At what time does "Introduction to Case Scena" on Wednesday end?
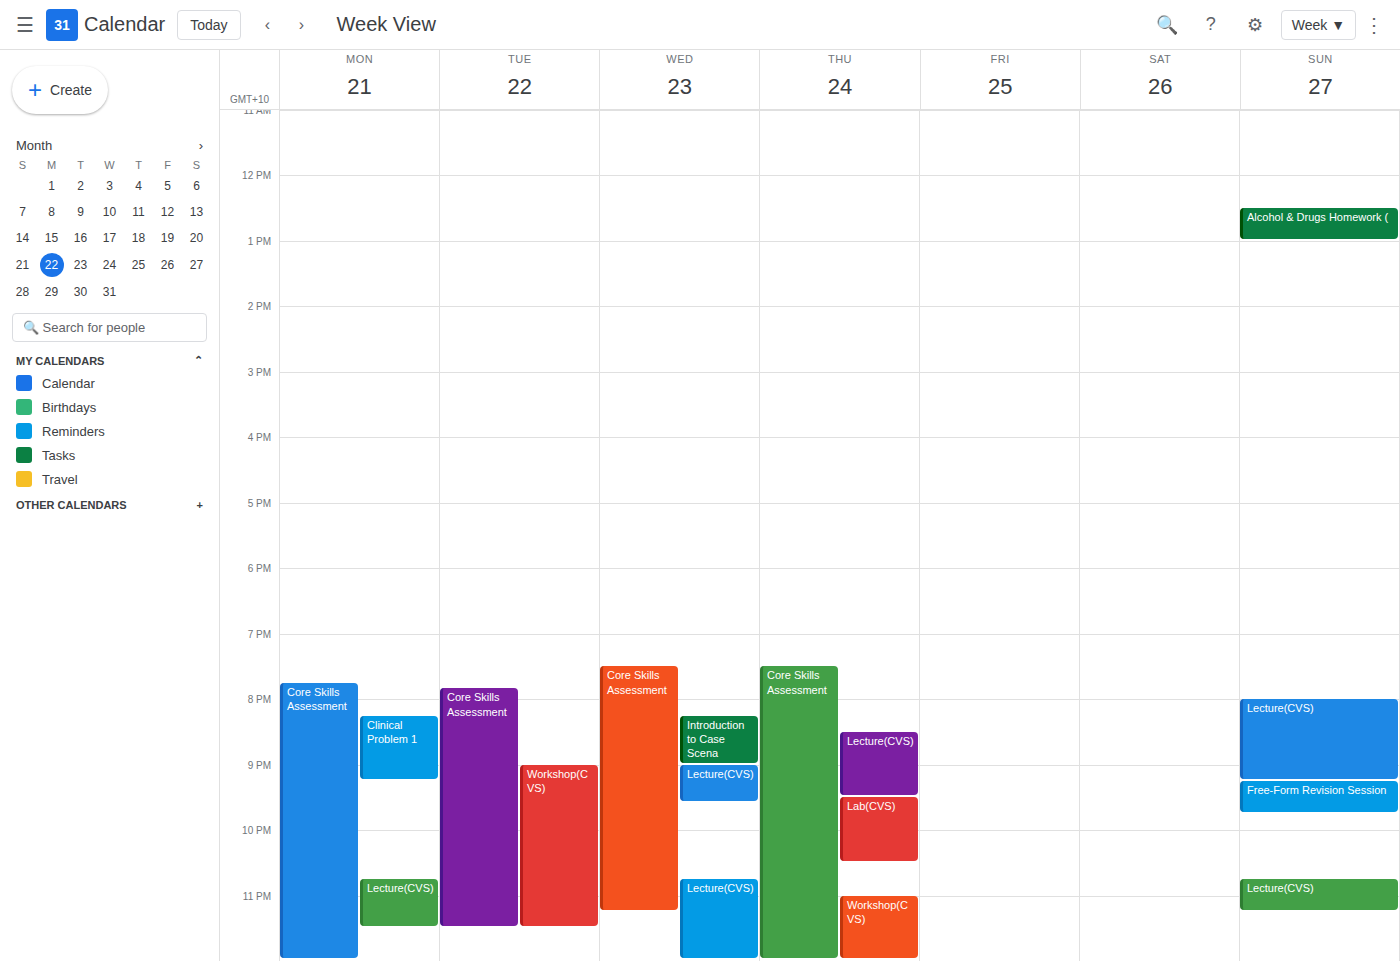
9:00 PM